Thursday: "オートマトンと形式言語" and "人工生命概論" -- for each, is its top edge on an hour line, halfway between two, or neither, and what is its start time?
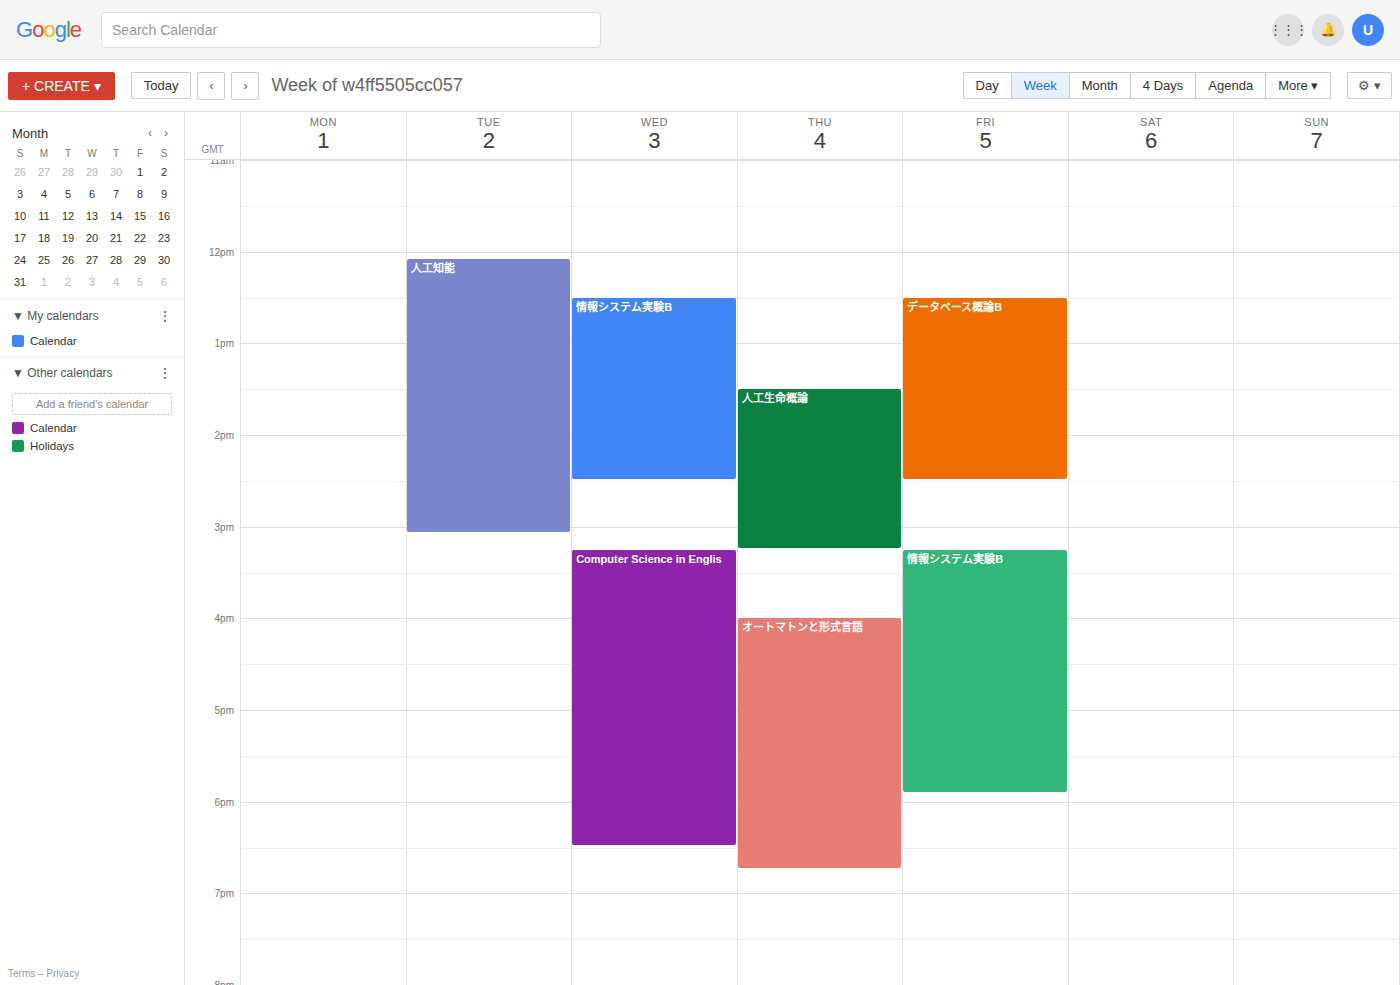
"オートマトンと形式言語": 4:00 PM, exactly on the 4 PM line. "人工生命概論": 1:30 PM, halfway between the 1 PM and 2 PM lines.